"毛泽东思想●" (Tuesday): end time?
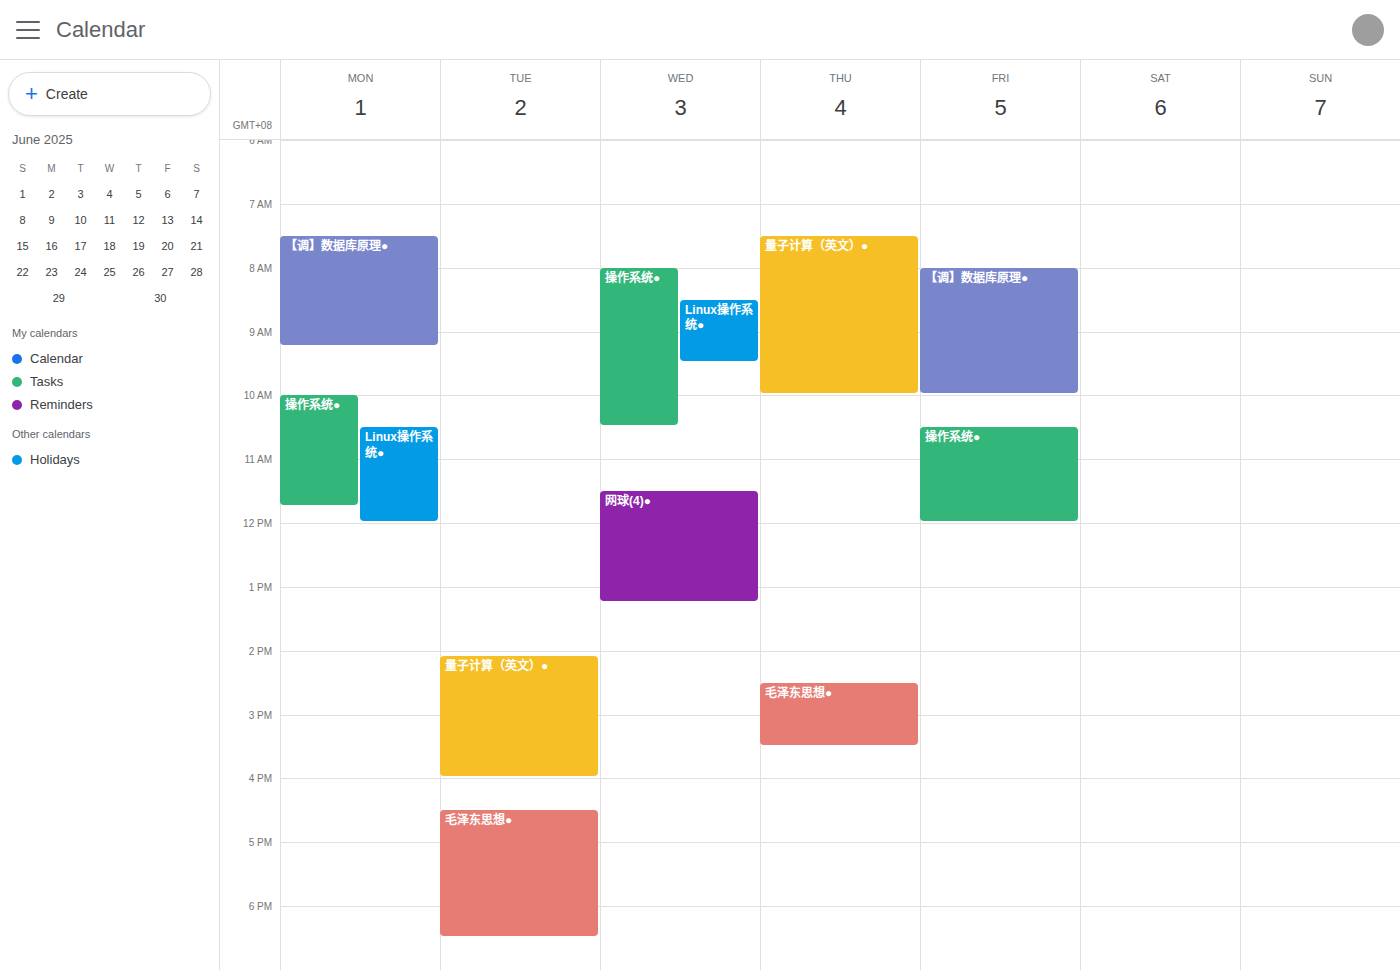
6:30 PM